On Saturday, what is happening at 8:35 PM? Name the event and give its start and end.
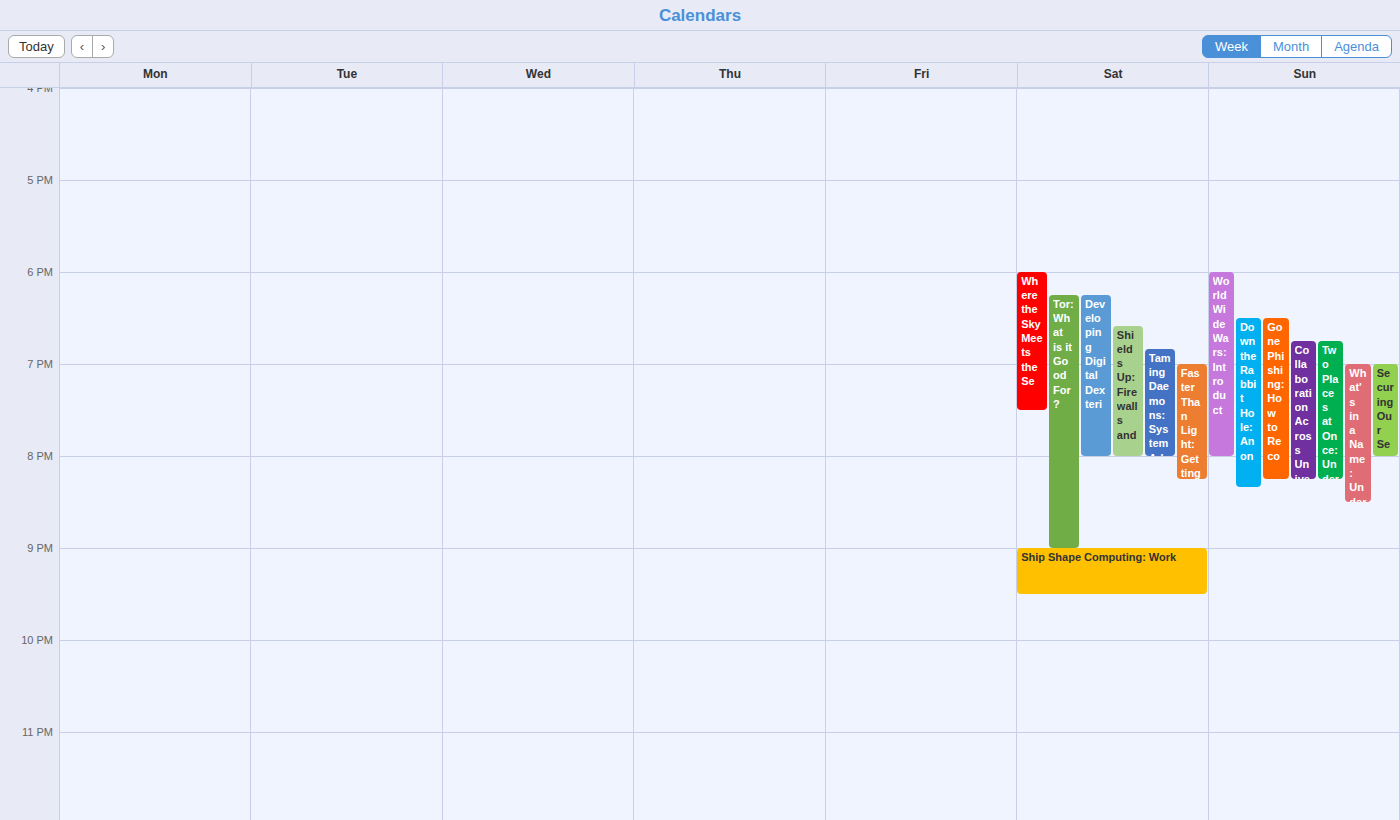
"Tor: What is it Good For?", 6:15 PM to 9:00 PM